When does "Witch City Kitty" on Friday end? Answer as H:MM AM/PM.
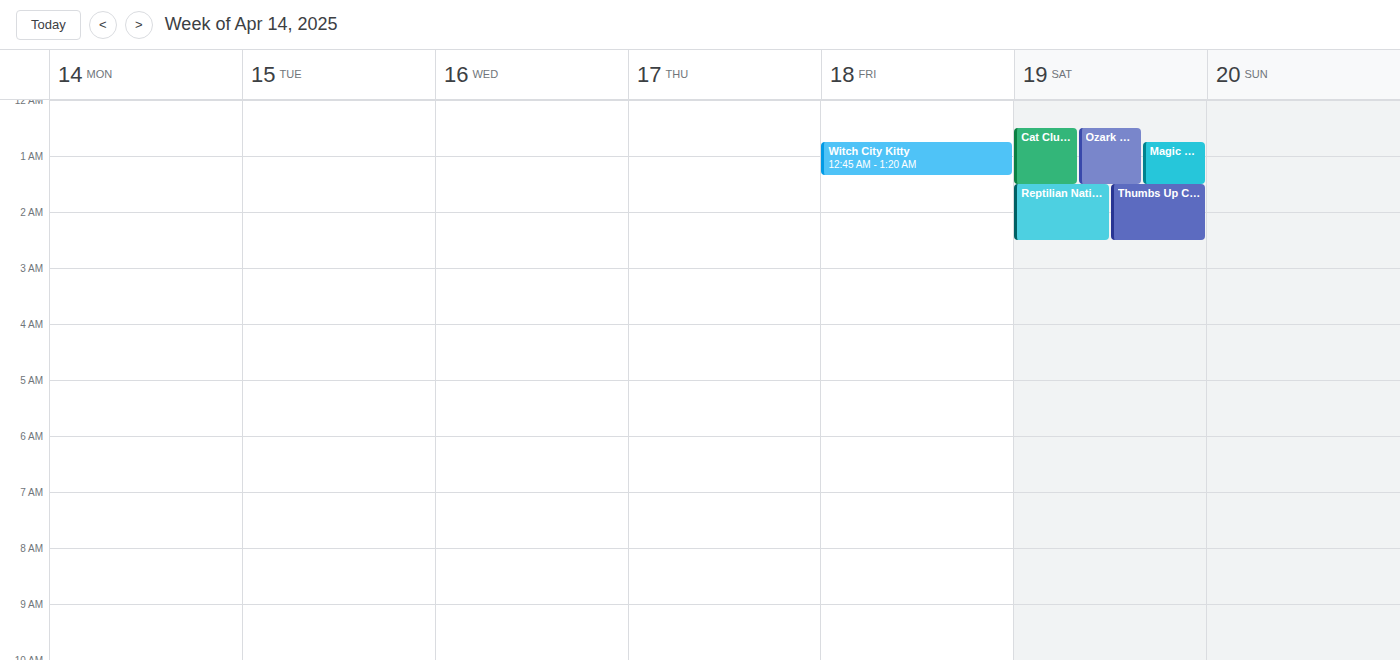
1:20 AM